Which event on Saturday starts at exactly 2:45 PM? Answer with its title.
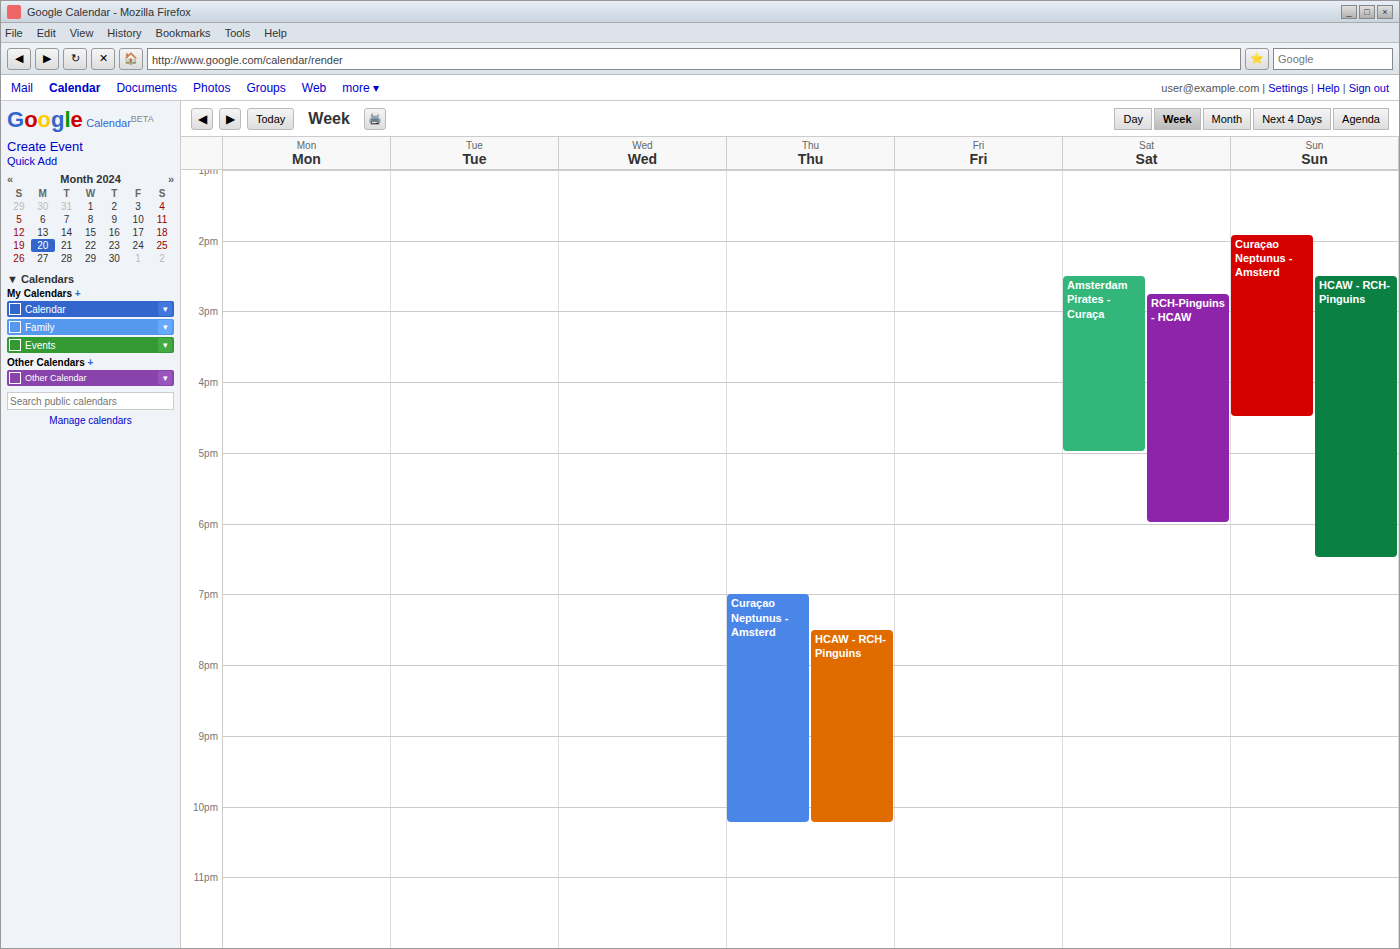
"RCH-Pinguins - HCAW"